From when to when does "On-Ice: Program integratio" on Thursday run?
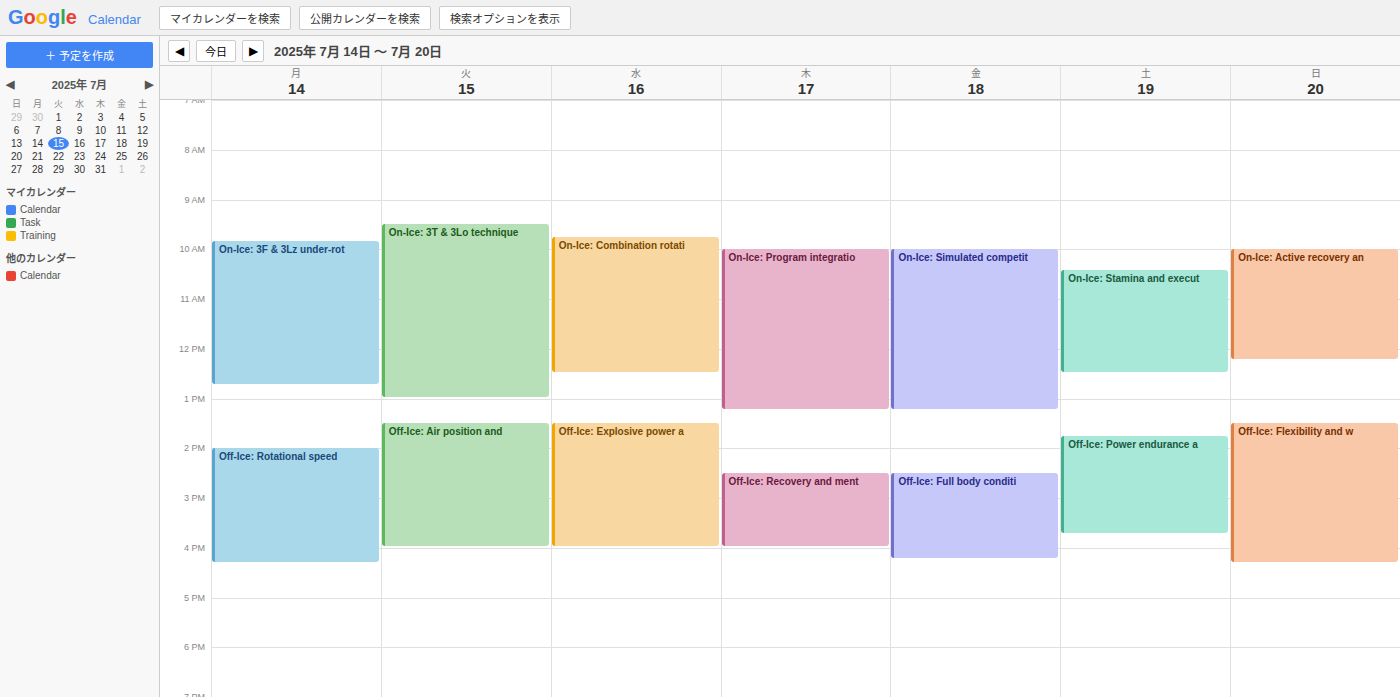
10:00 AM to 1:15 PM